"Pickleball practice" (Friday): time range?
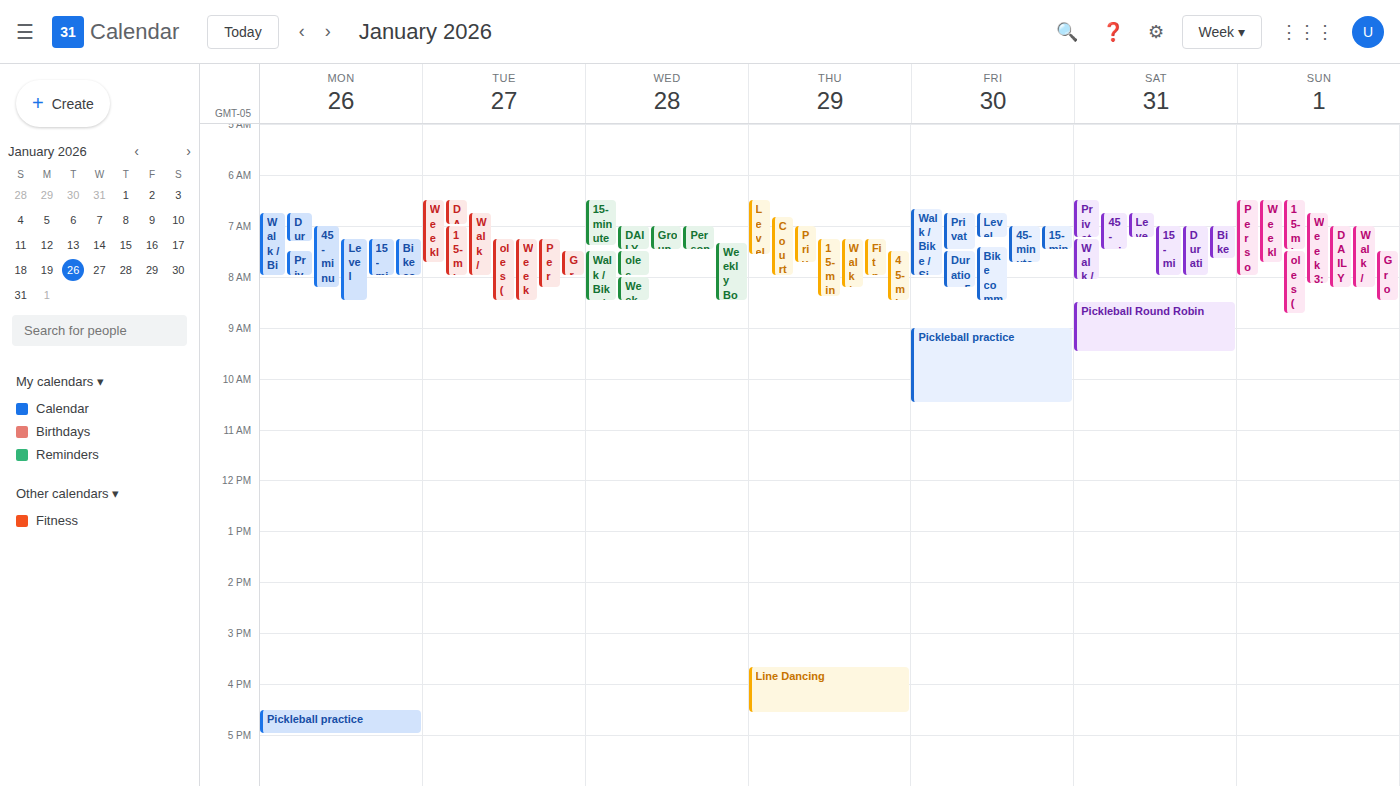
9:00 AM to 10:30 AM